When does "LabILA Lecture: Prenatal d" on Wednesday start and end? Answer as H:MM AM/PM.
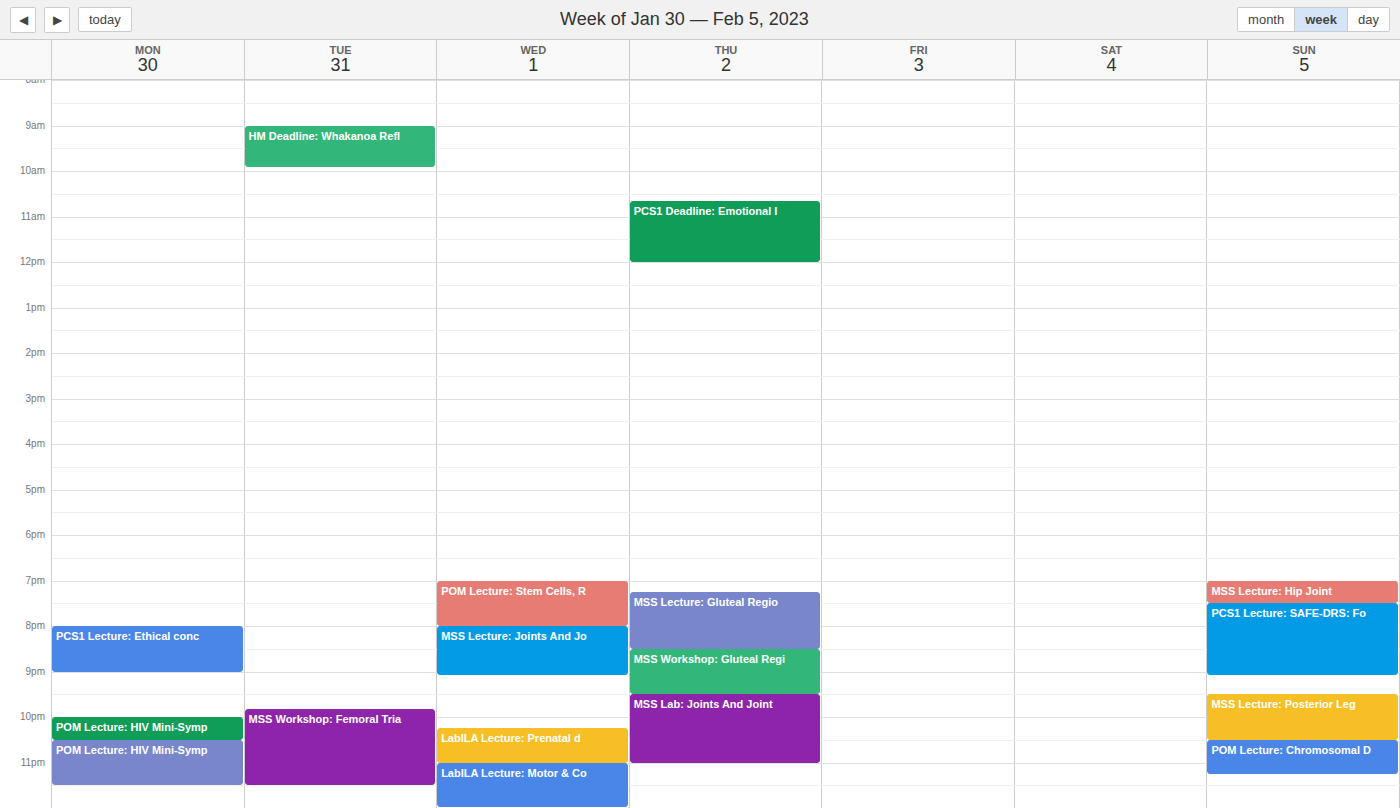
10:15 PM to 11:00 PM